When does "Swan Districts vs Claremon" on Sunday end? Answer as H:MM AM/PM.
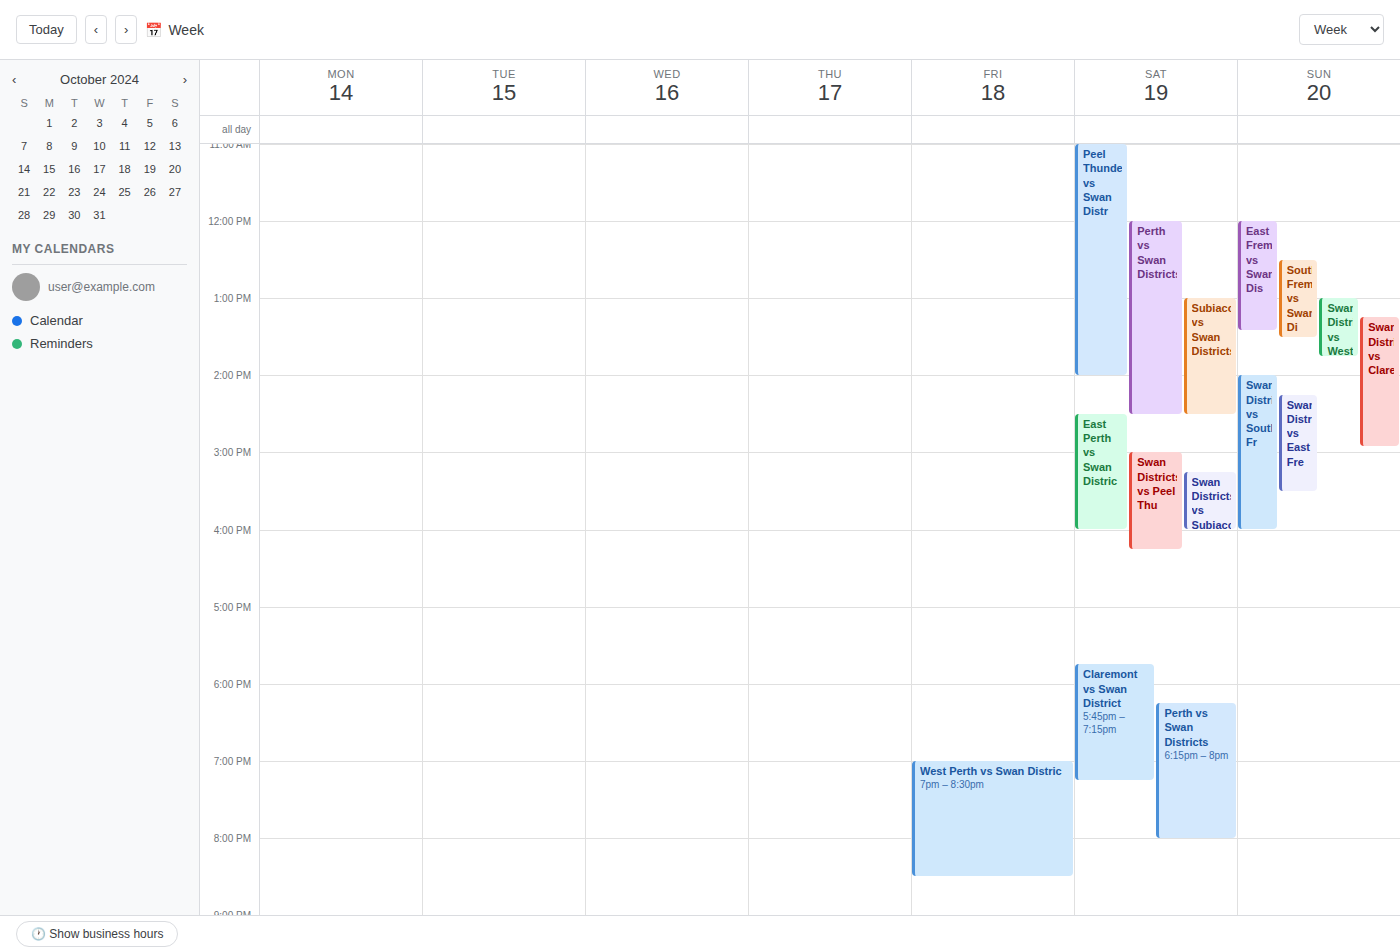
2:55 PM